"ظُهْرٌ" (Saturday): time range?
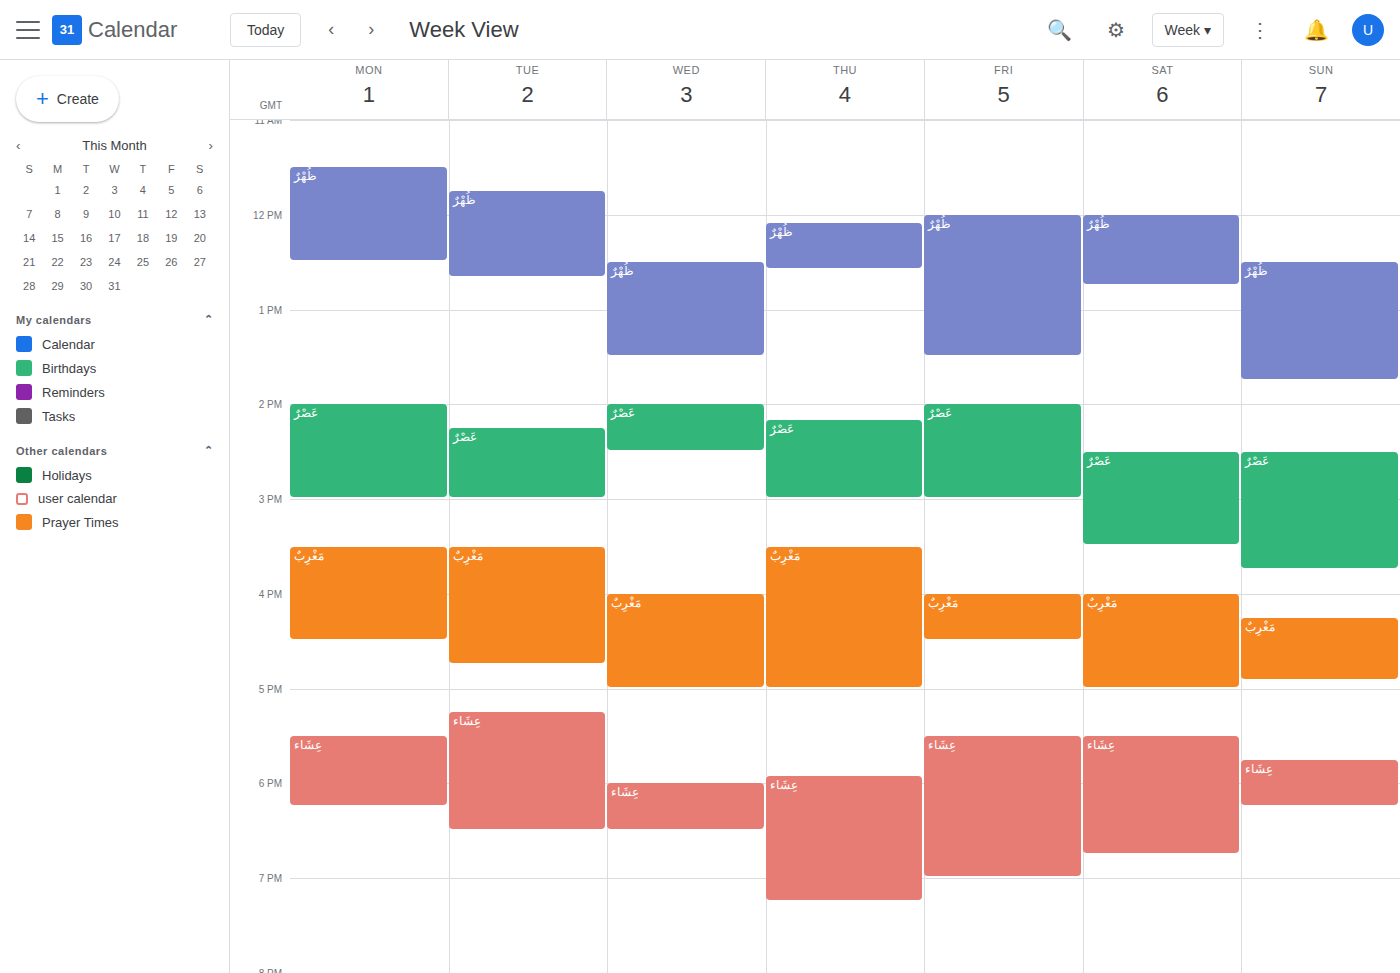
12:00 PM to 12:45 PM